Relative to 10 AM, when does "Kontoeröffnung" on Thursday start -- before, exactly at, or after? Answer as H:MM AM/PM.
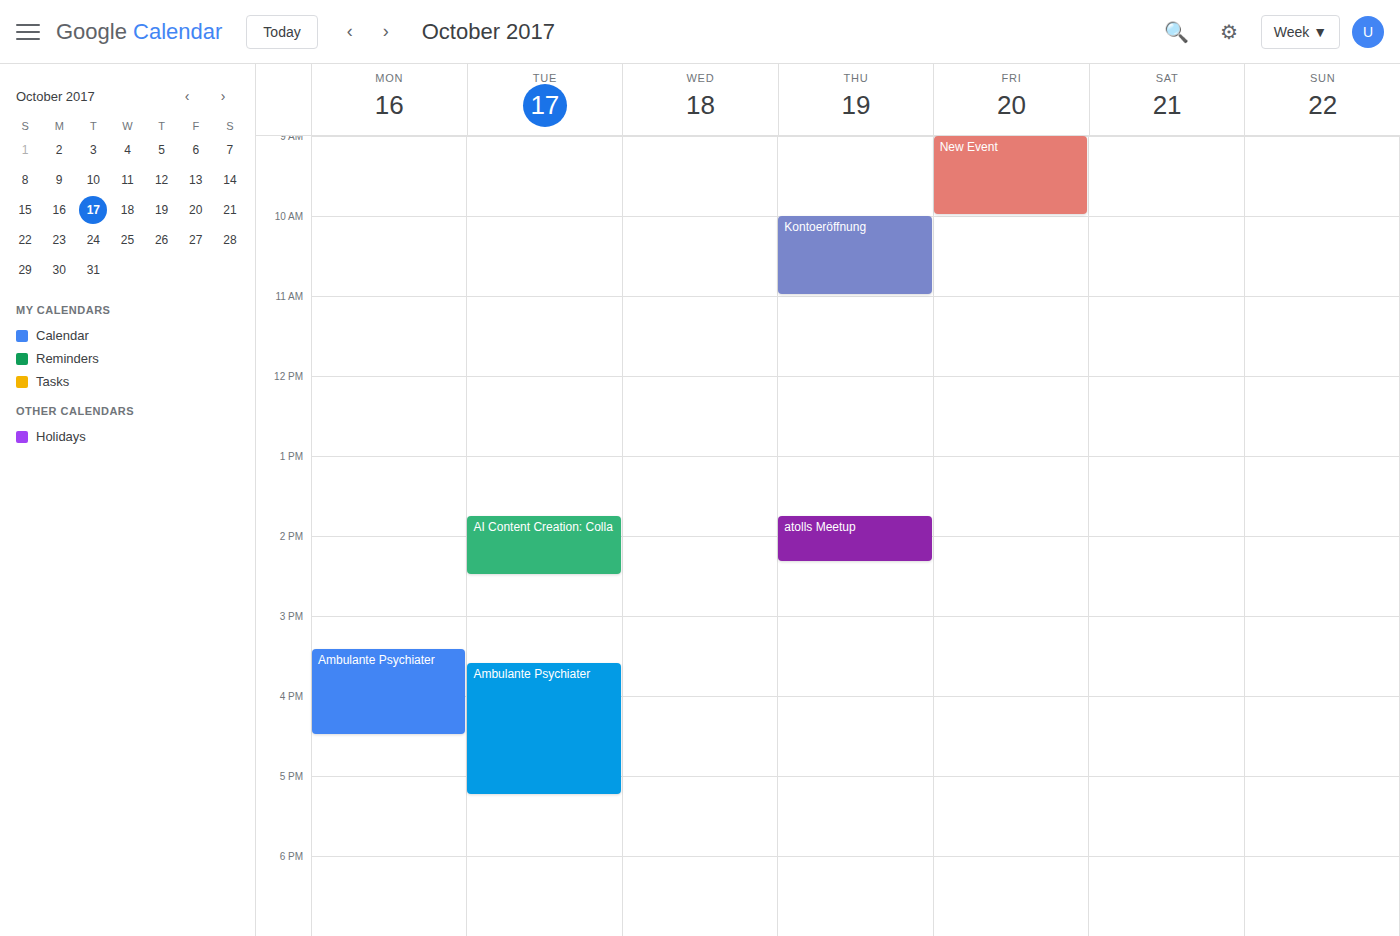
10:00 AM -- exactly at 10 AM, on the 10 AM line.